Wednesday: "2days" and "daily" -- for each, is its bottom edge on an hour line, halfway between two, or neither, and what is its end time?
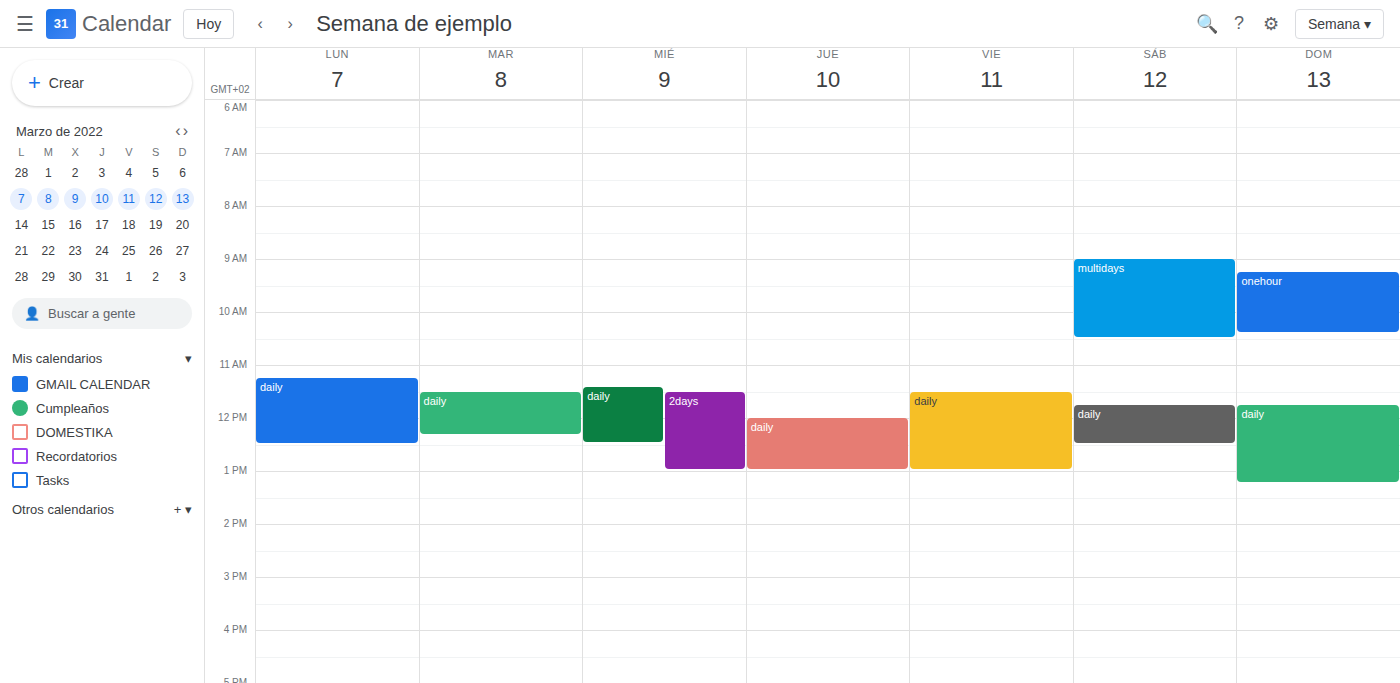
"2days": 1:00 PM, exactly on the 1 PM line. "daily": 12:30 PM, halfway between the 12 PM and 1 PM lines.